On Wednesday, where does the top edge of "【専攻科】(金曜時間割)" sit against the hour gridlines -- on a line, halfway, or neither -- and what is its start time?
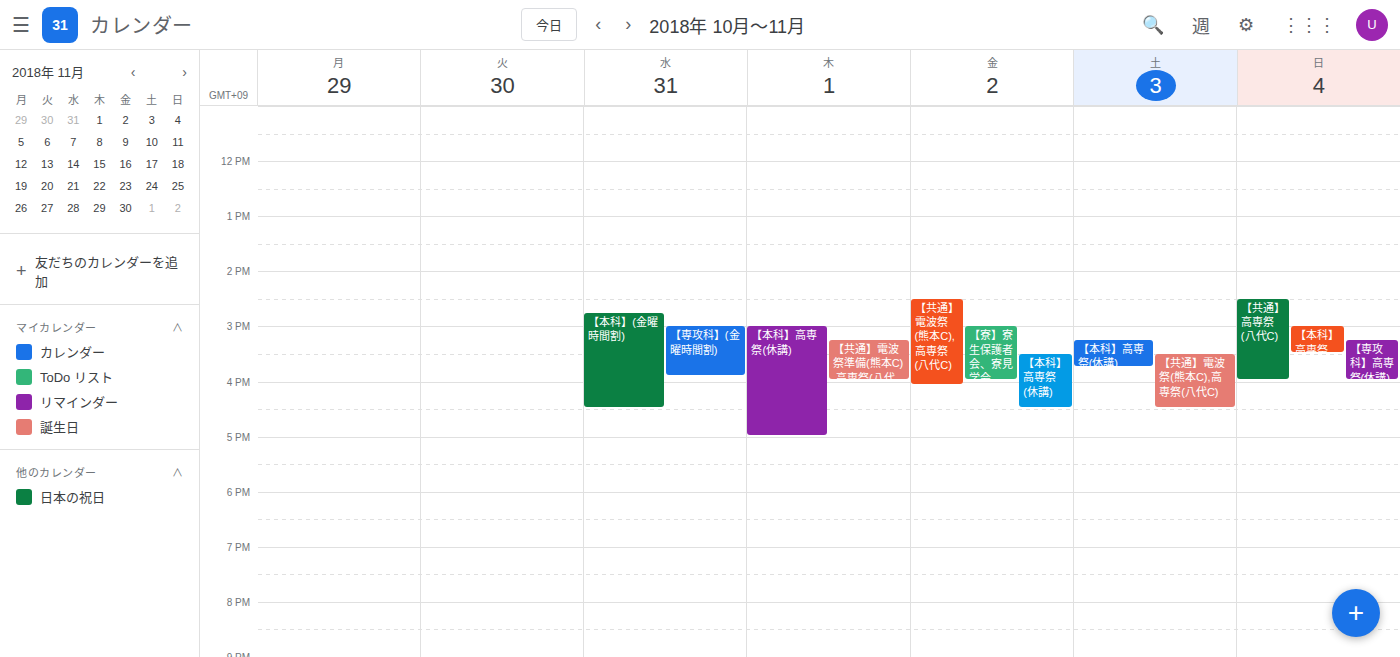
15:00 -- exactly on the 15:00 line.